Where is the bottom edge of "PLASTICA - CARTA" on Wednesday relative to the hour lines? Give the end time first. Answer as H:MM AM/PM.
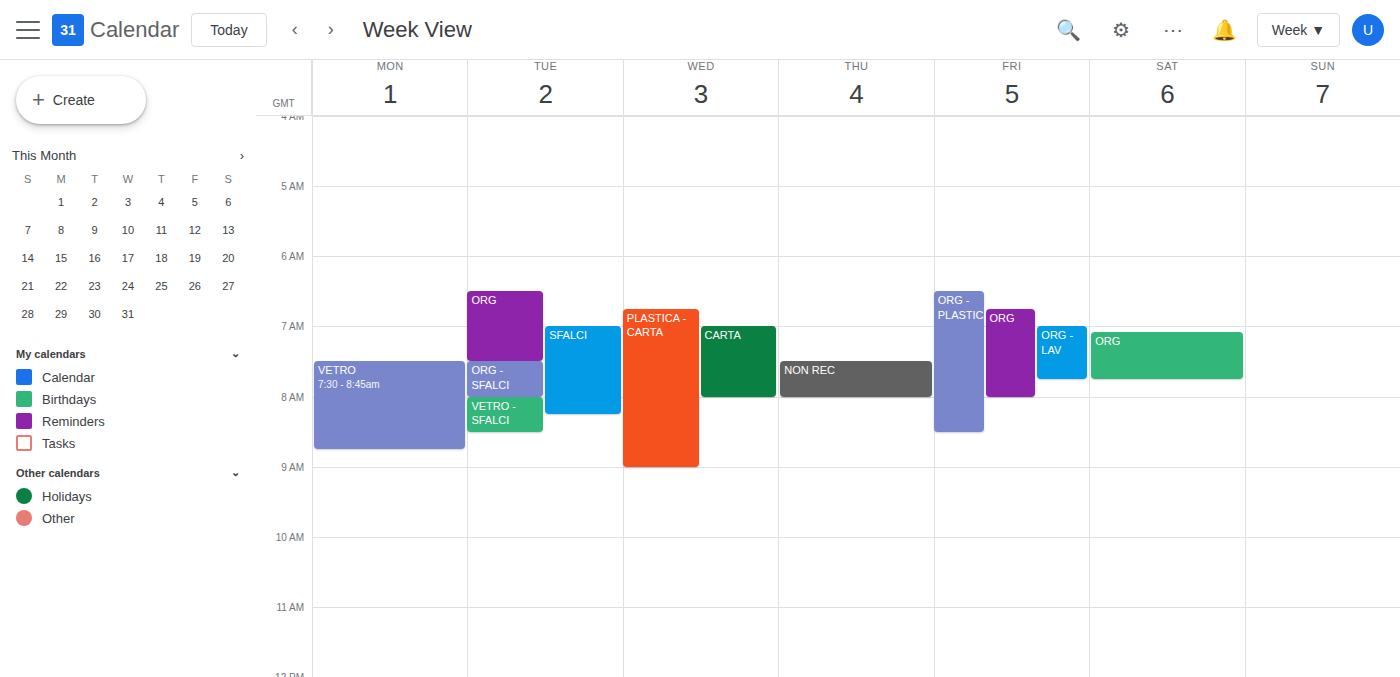
9:00 AM -- exactly on the 9 AM line.